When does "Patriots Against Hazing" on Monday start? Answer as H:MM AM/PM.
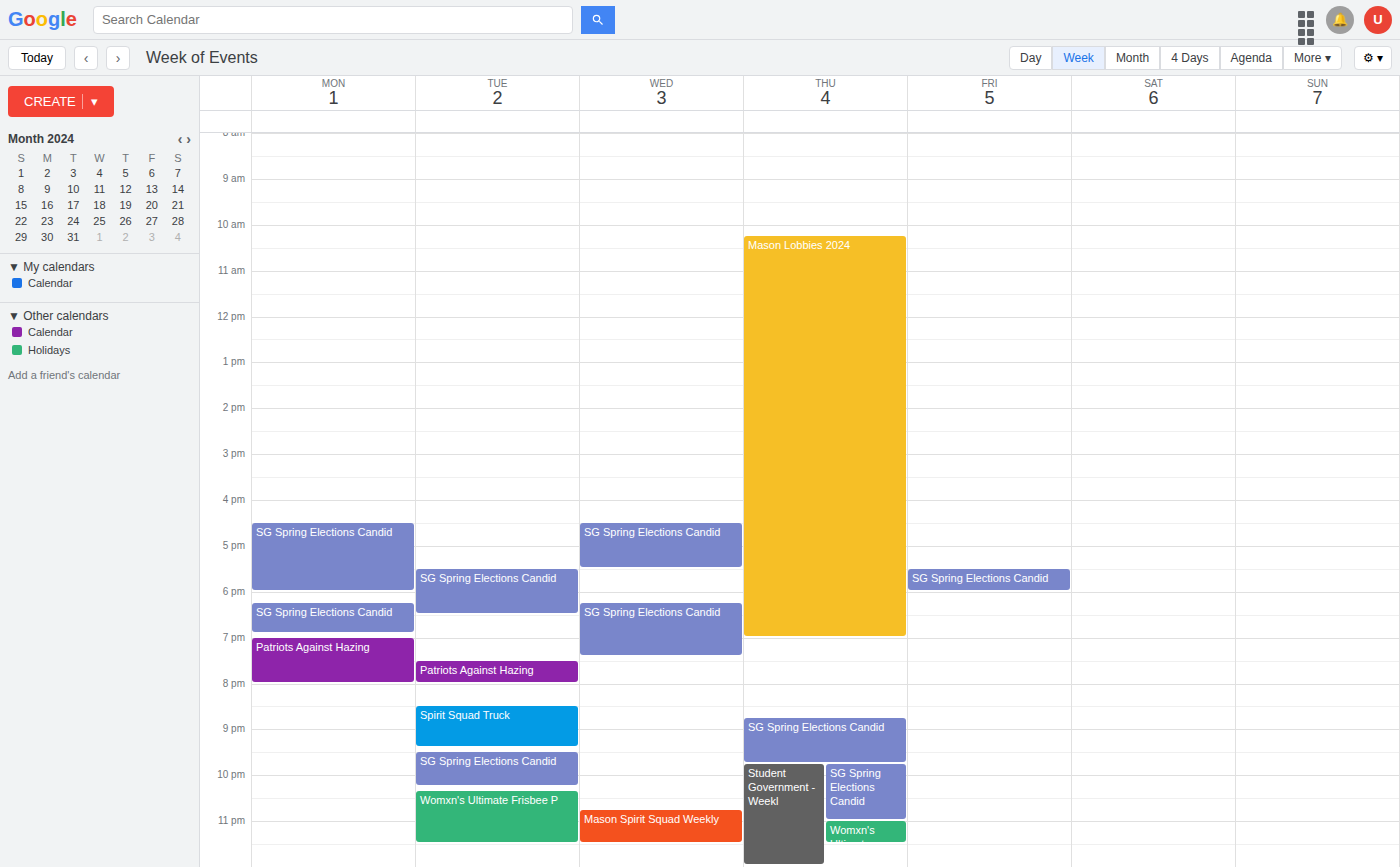
7:00 PM